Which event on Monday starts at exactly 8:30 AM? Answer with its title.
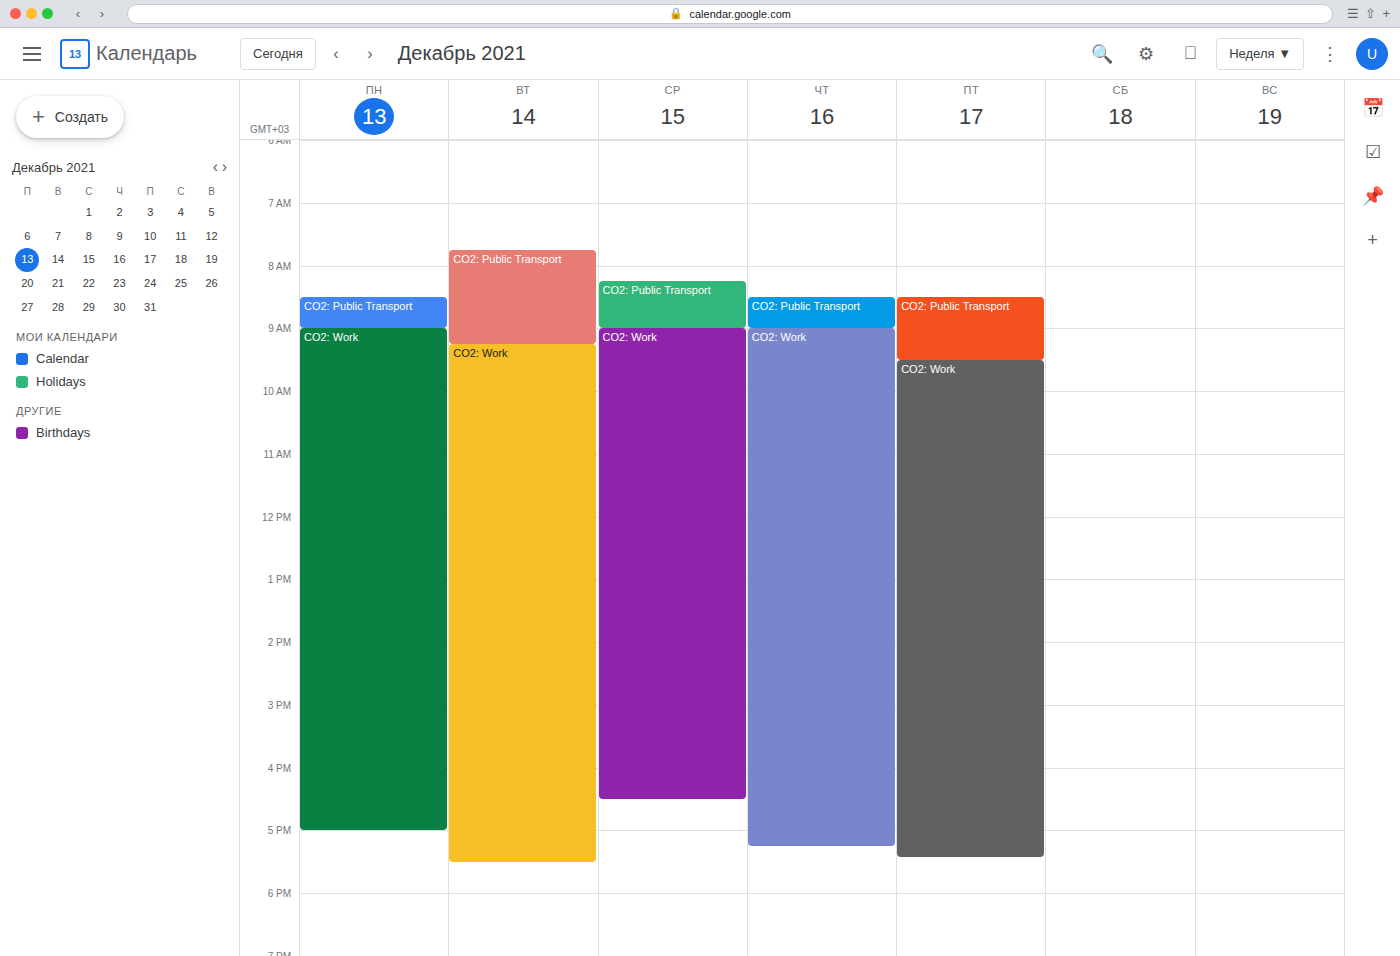
"CO2: Public Transport"